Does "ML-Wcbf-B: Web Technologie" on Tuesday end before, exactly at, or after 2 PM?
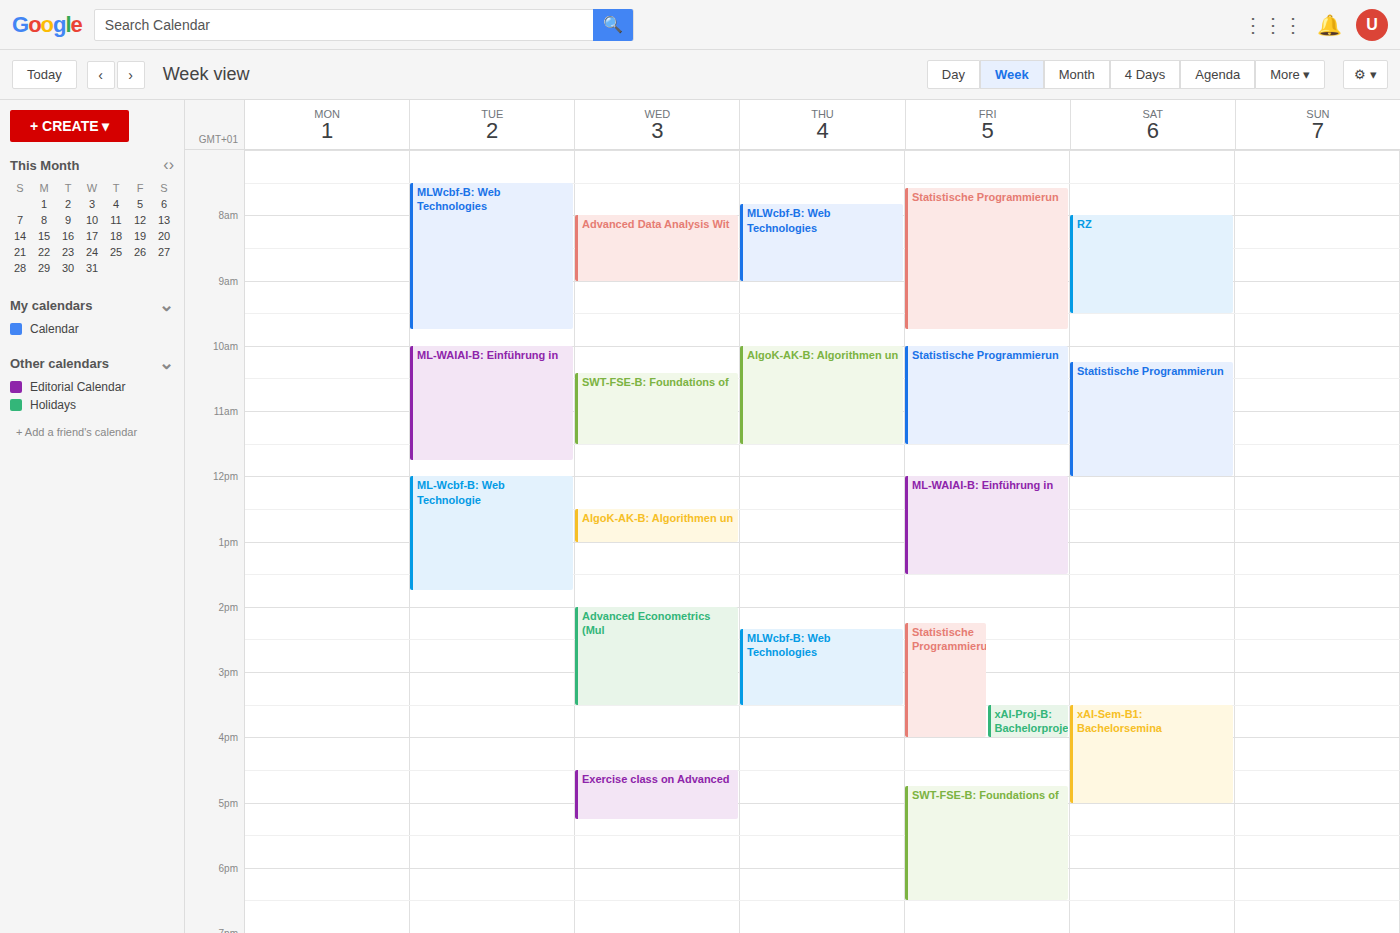
1:45 PM -- before 2 PM, 15 minutes above the 2 PM line.